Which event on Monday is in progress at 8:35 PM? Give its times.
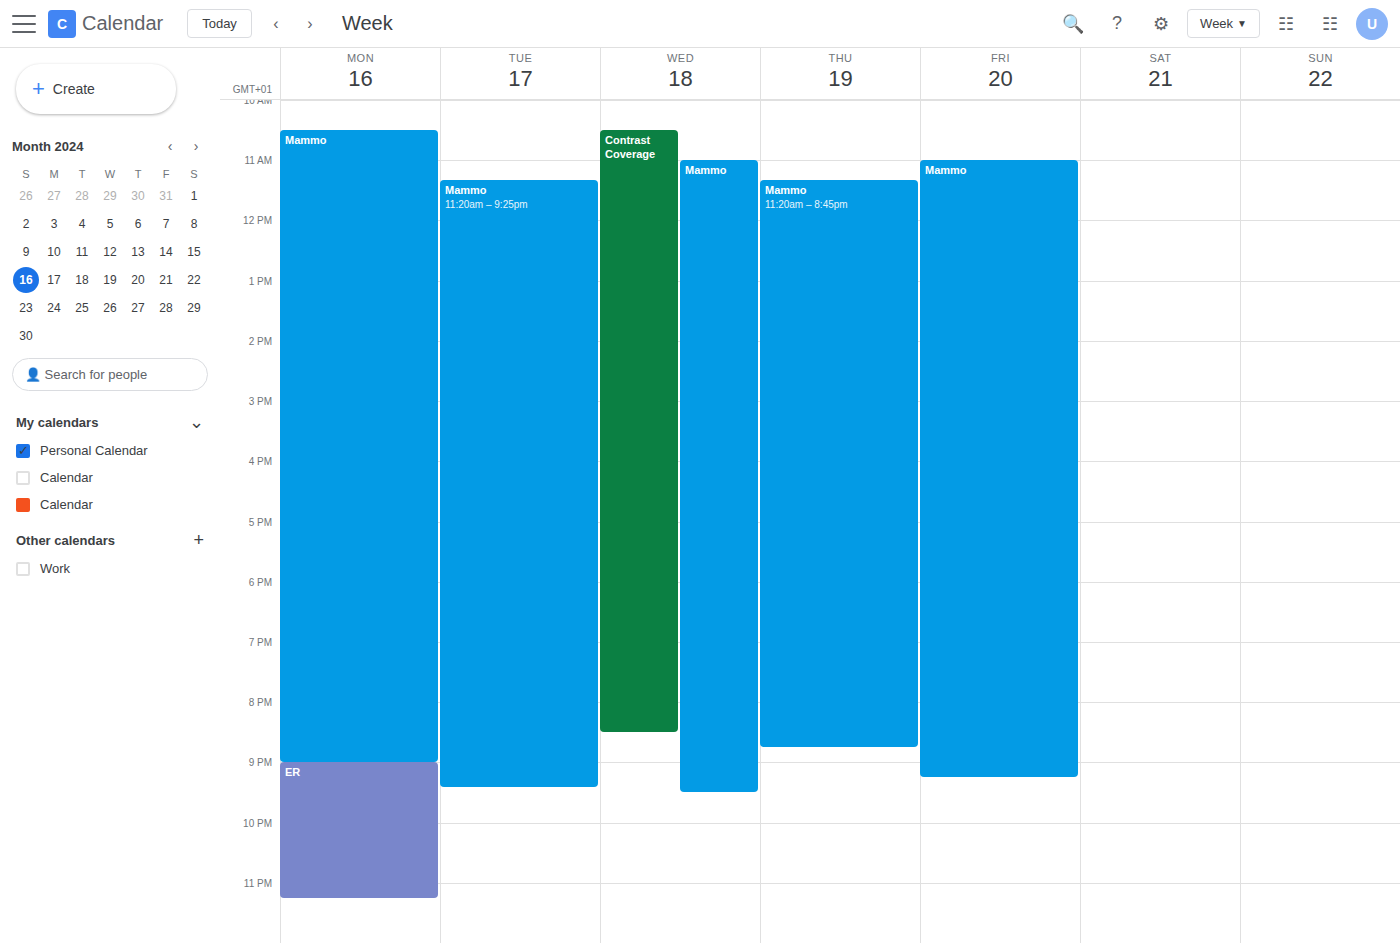
"Mammo", 10:30 AM to 9:00 PM